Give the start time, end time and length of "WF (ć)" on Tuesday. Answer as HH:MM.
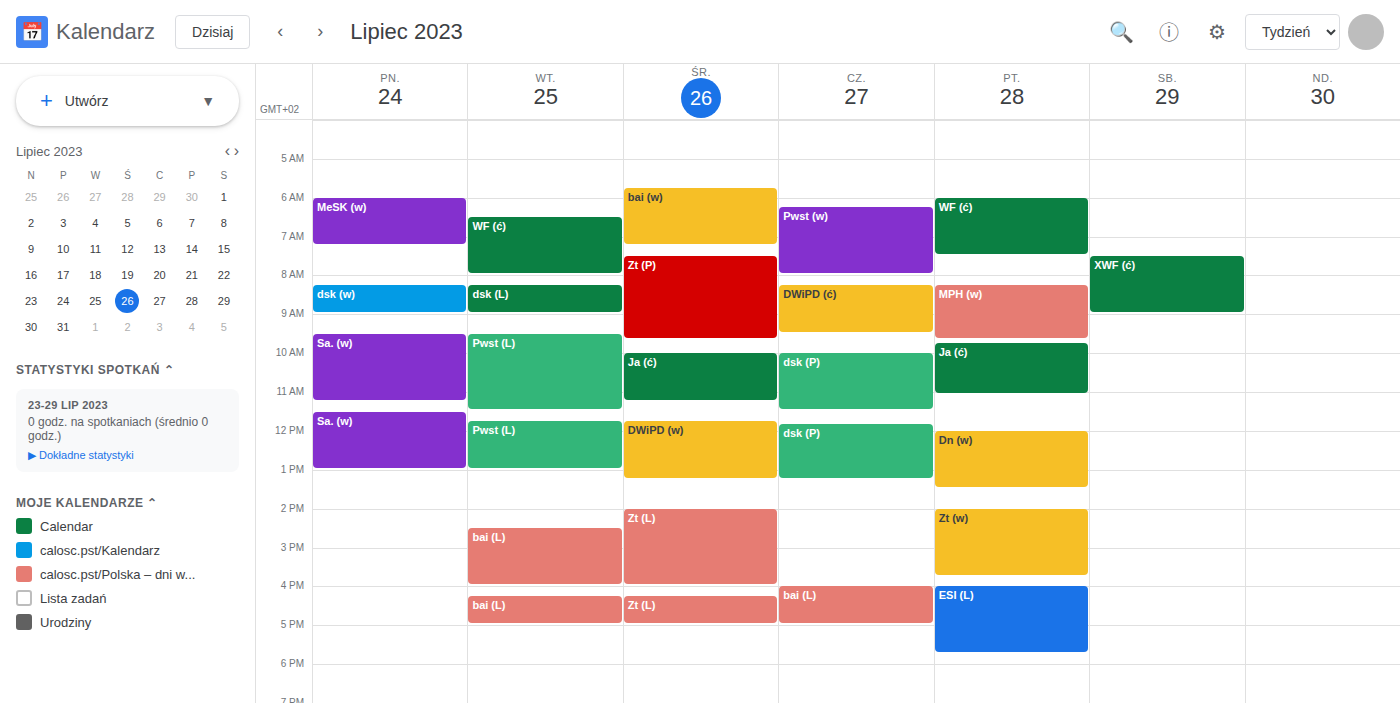
06:30 to 08:00, 1 hour 30 minutes